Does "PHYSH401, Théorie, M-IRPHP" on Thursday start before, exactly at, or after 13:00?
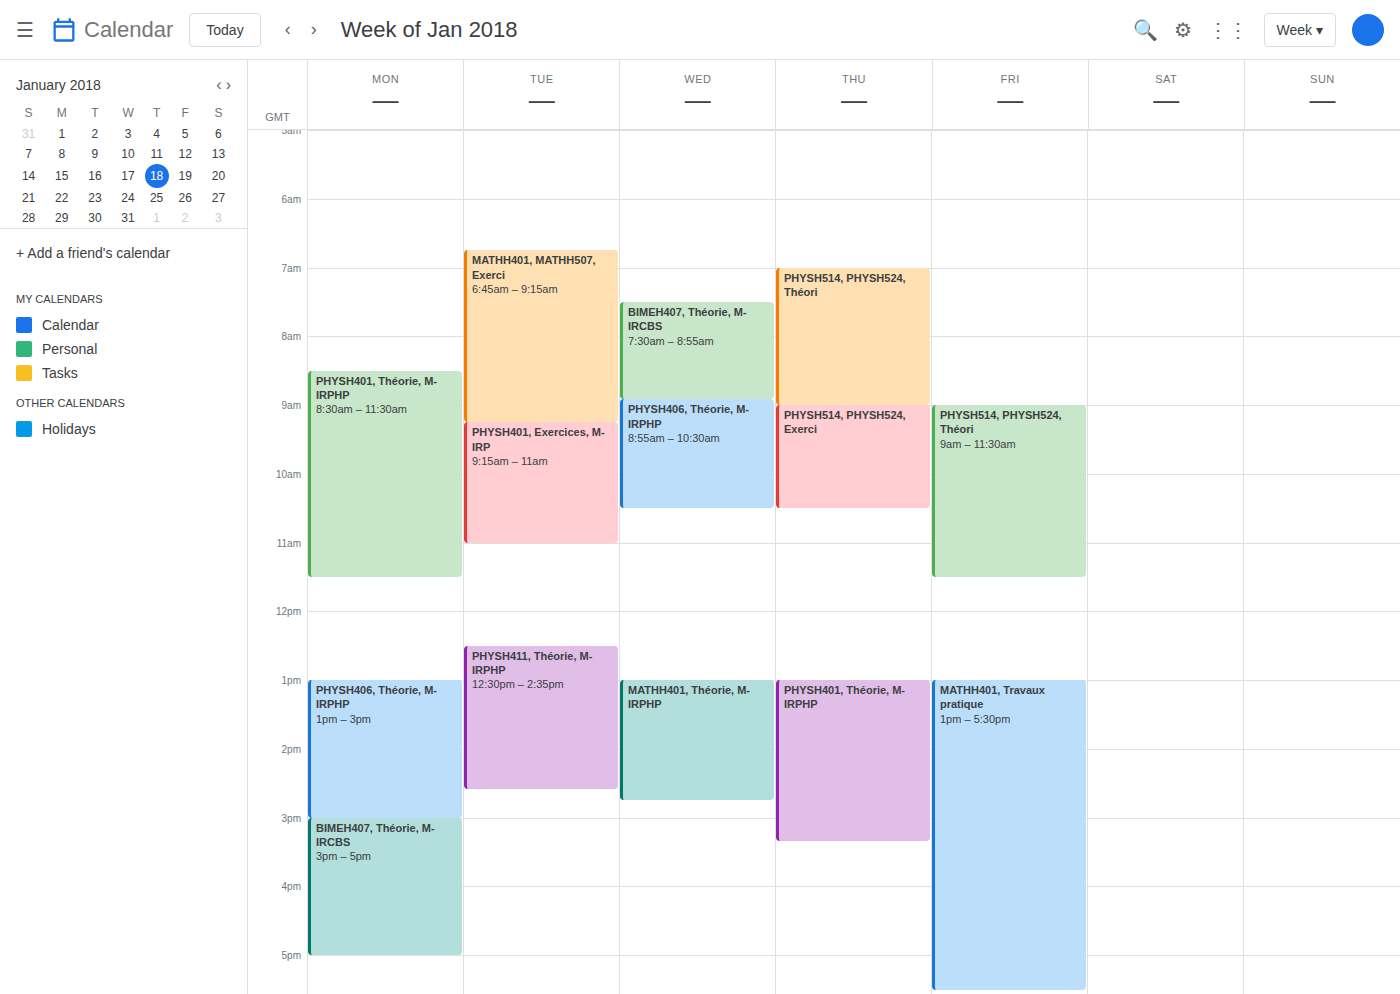
13:00 -- exactly at 13:00, on the 13:00 line.